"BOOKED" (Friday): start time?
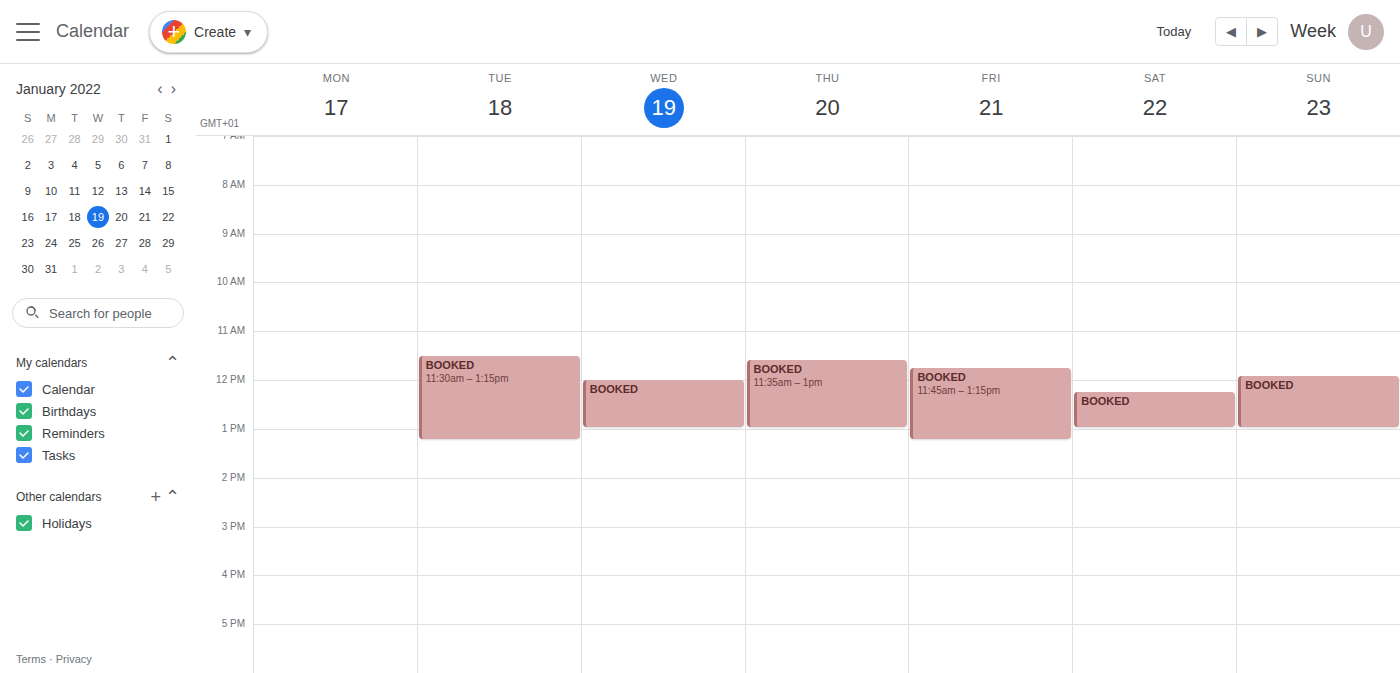
11:45